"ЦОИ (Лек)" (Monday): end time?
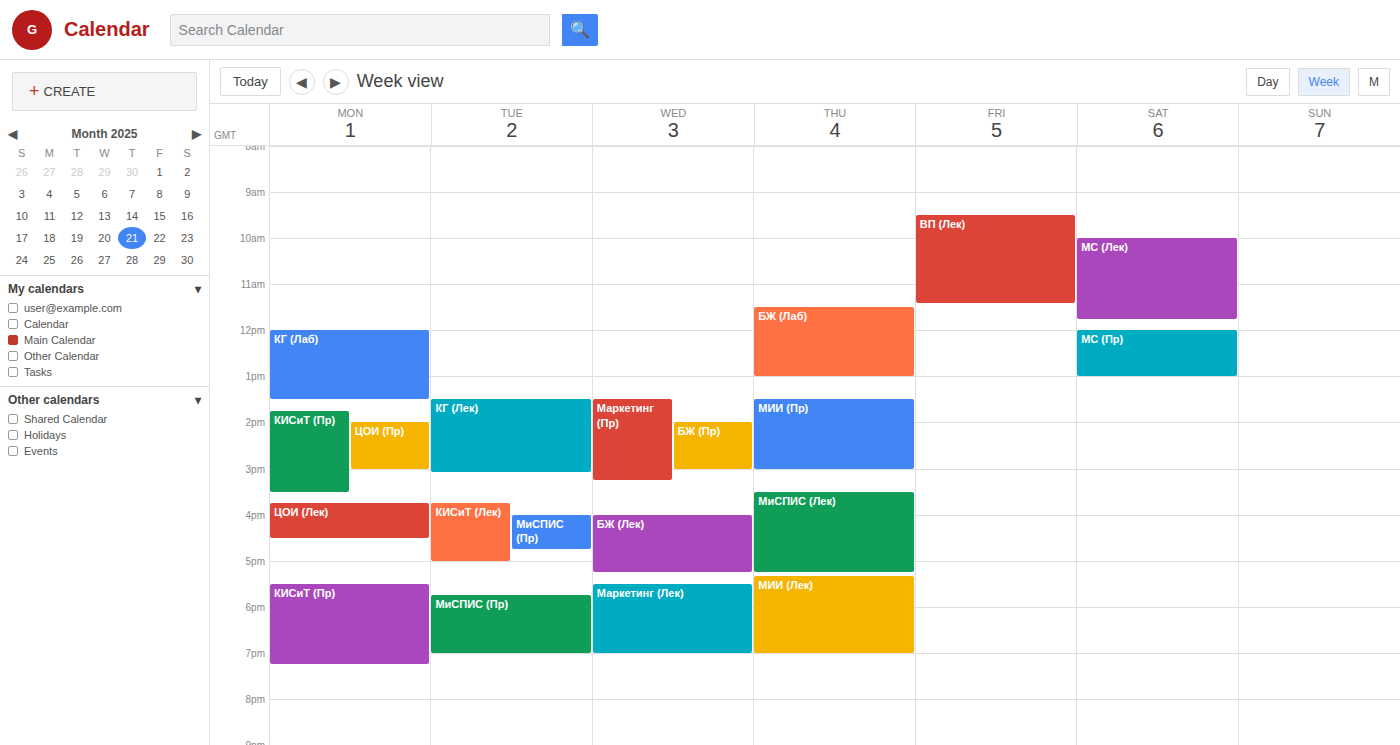
4:30 PM